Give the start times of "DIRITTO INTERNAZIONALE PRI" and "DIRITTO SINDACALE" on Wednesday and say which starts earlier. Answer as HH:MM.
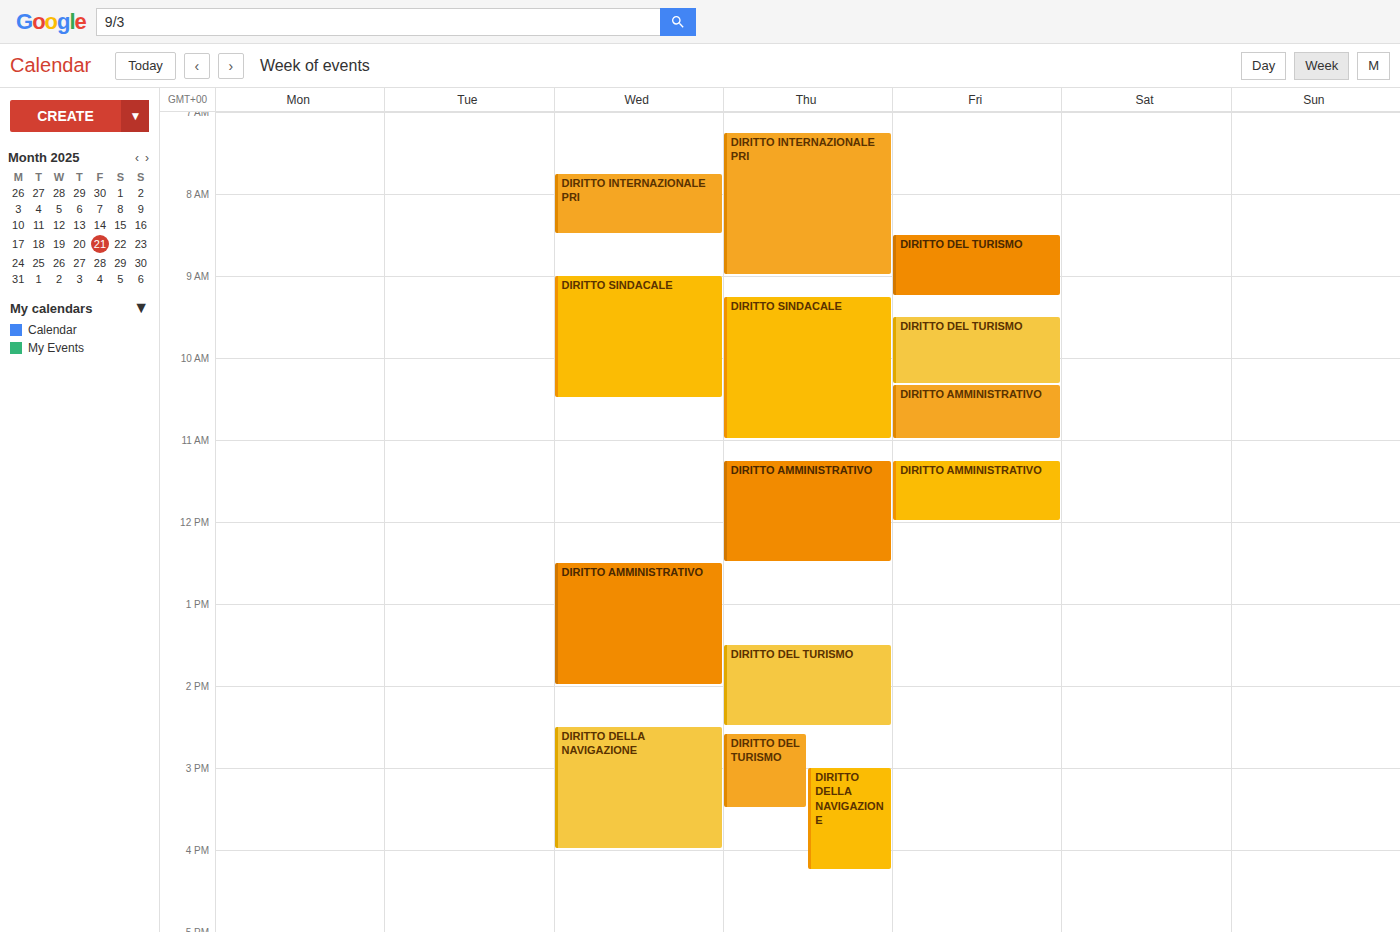
"DIRITTO INTERNAZIONALE PRI" 07:45; "DIRITTO SINDACALE" 09:00.